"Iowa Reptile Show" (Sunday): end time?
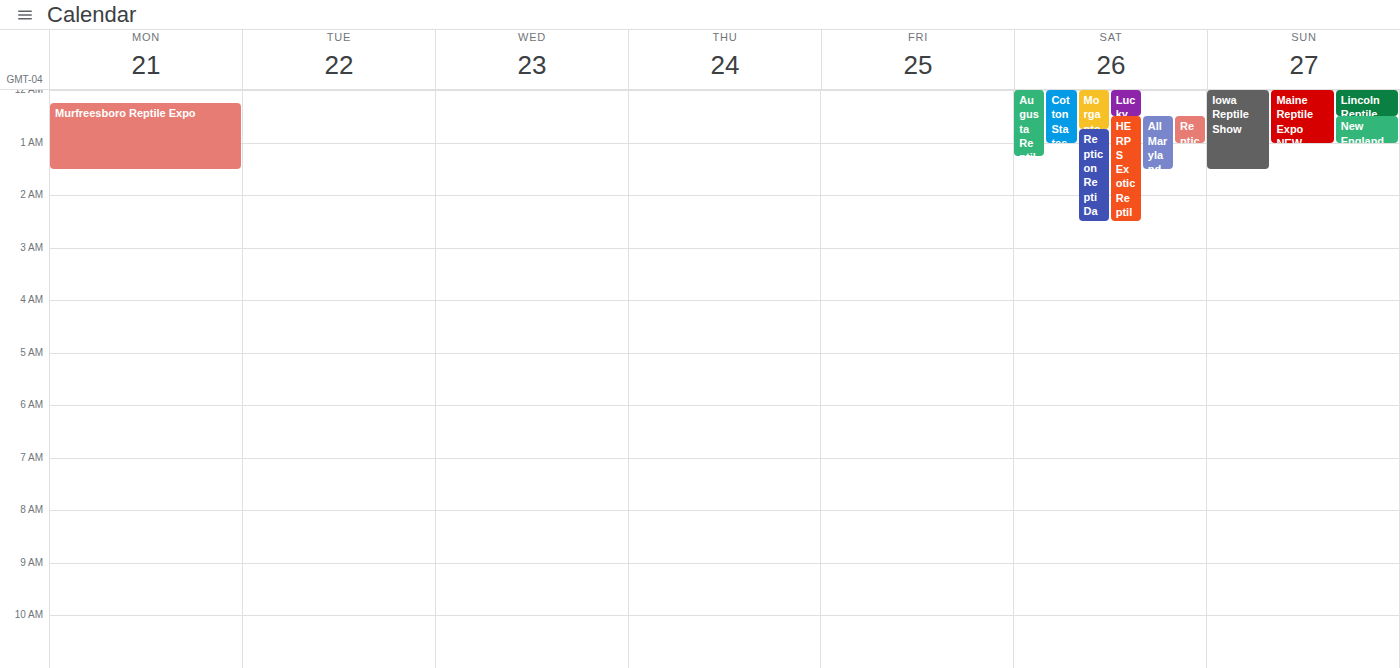
1:30 AM